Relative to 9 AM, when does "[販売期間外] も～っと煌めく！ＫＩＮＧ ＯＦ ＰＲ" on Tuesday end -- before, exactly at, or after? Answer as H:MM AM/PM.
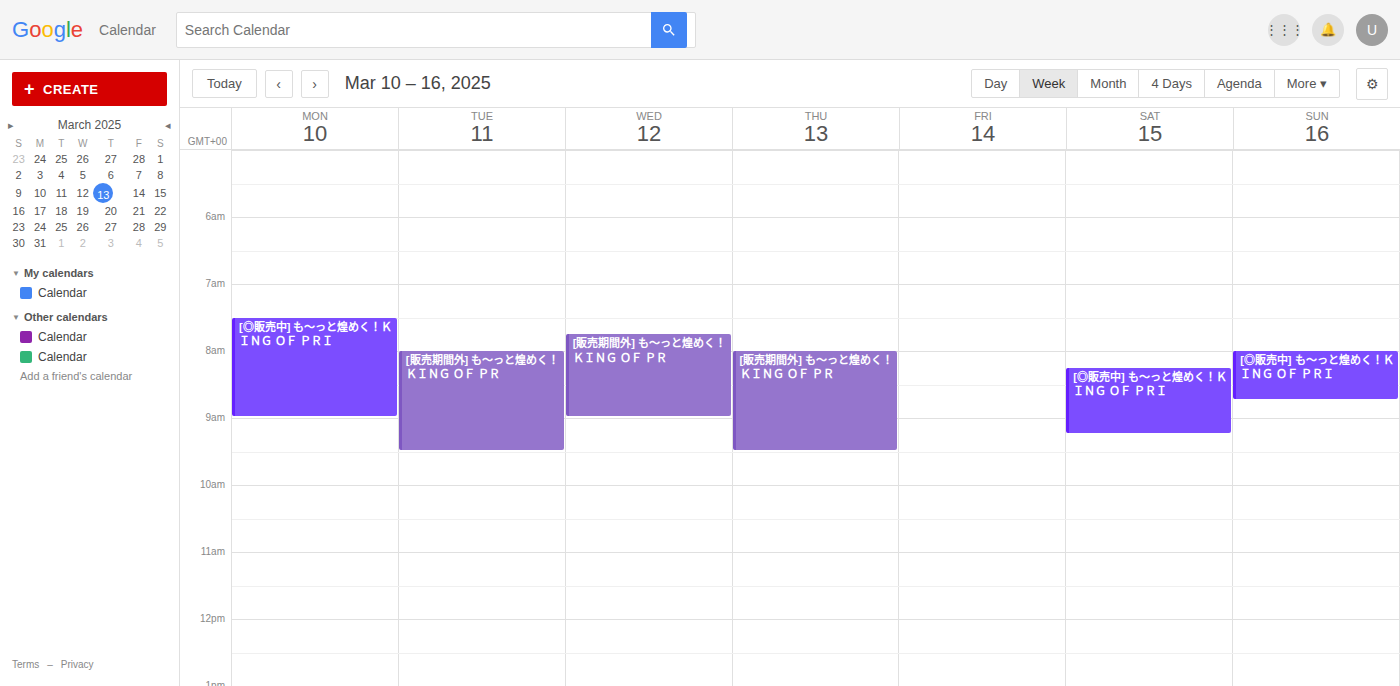
9:30 AM -- after 9 AM, 30 minutes below the 9 AM line.